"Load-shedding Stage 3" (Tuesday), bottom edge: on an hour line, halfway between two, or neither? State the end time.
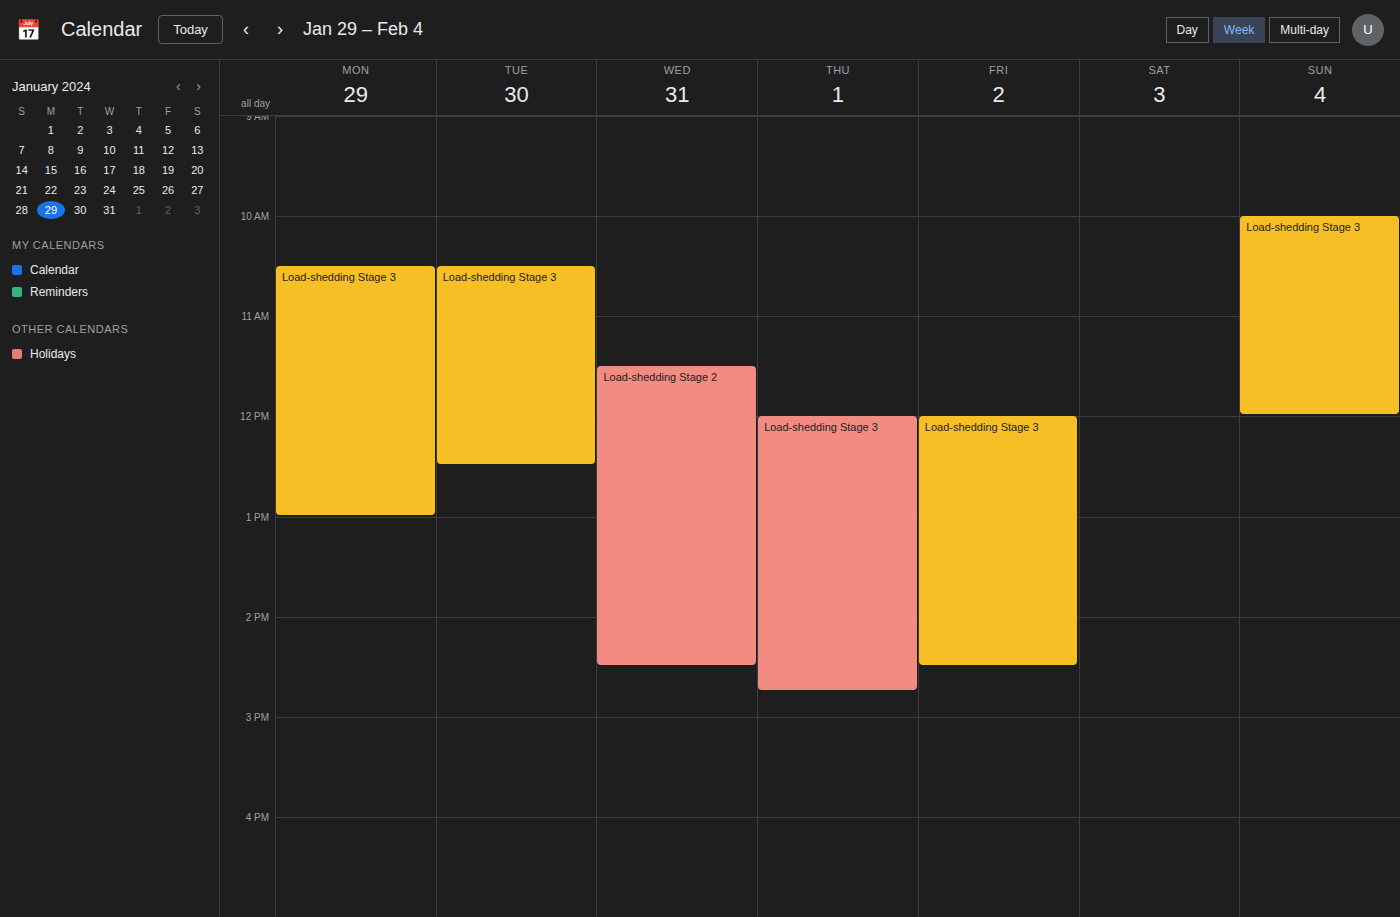
12:30 PM -- halfway between the 12 PM and 1 PM lines.